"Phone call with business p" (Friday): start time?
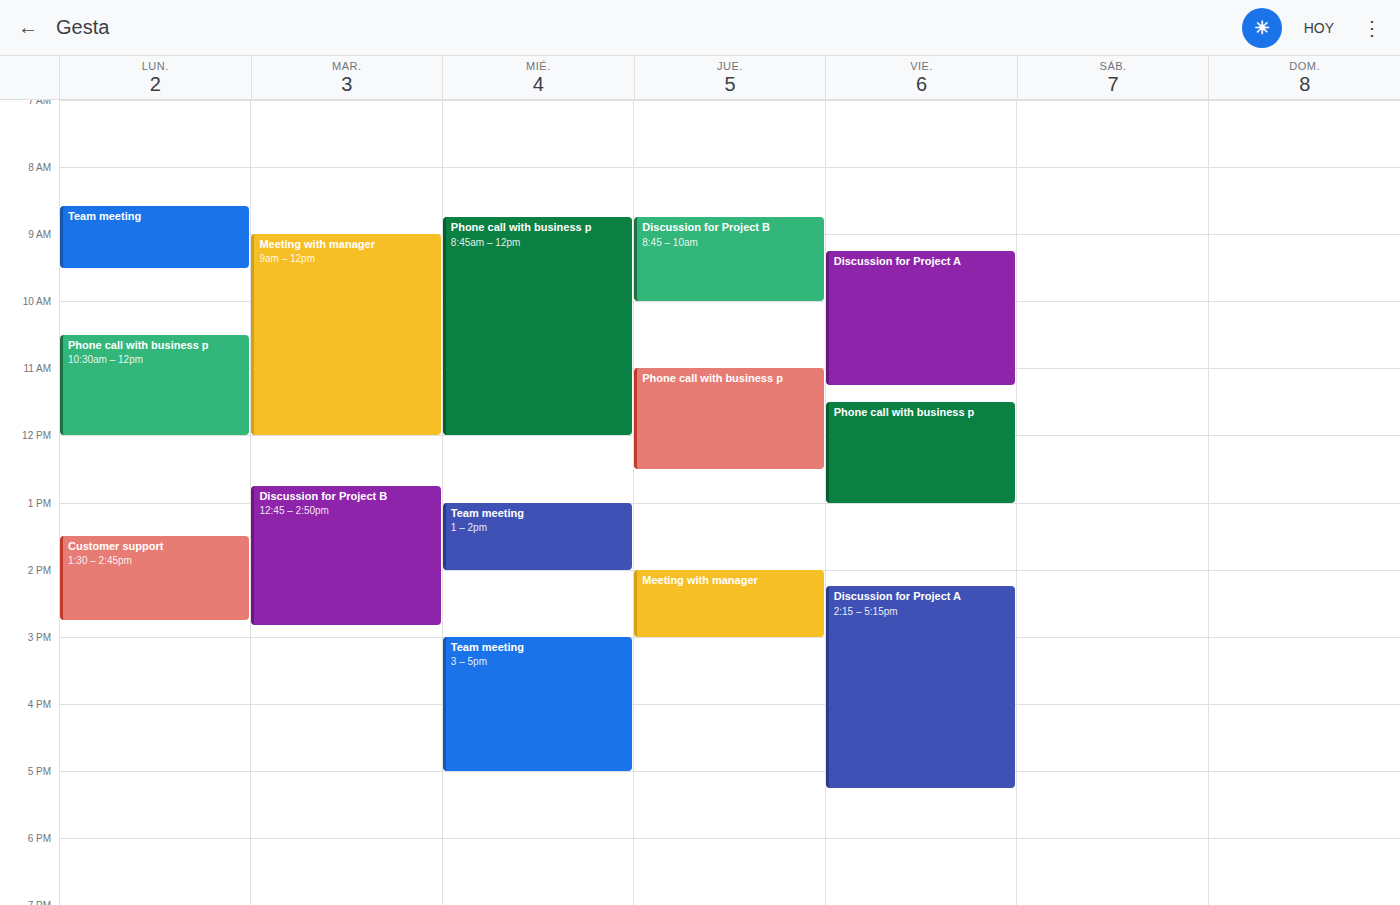
11:30 AM